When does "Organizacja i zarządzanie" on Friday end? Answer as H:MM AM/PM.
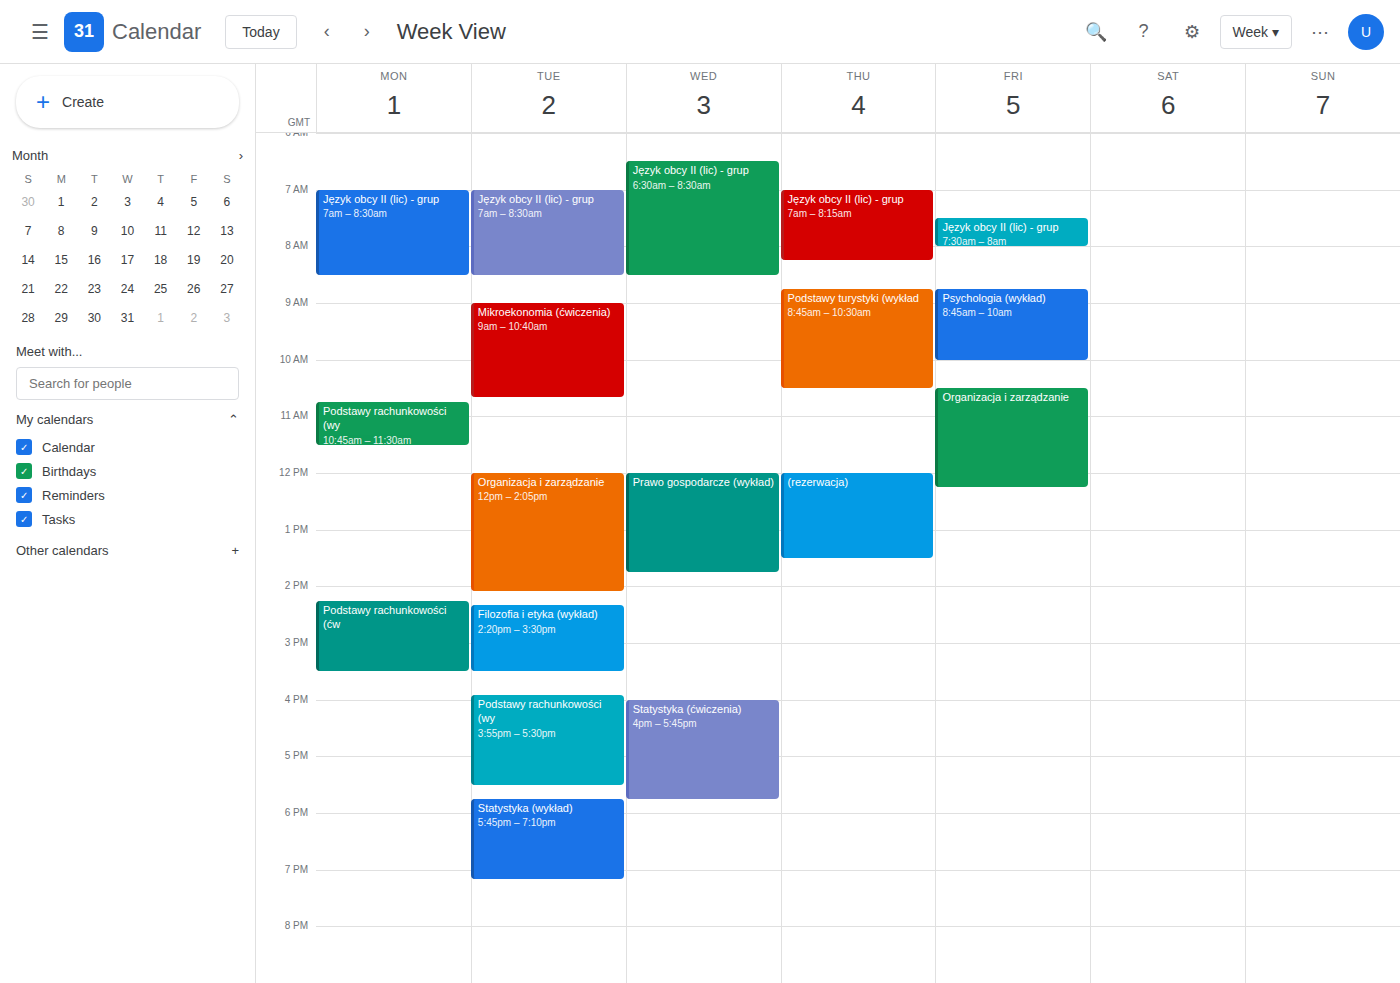
12:15 PM